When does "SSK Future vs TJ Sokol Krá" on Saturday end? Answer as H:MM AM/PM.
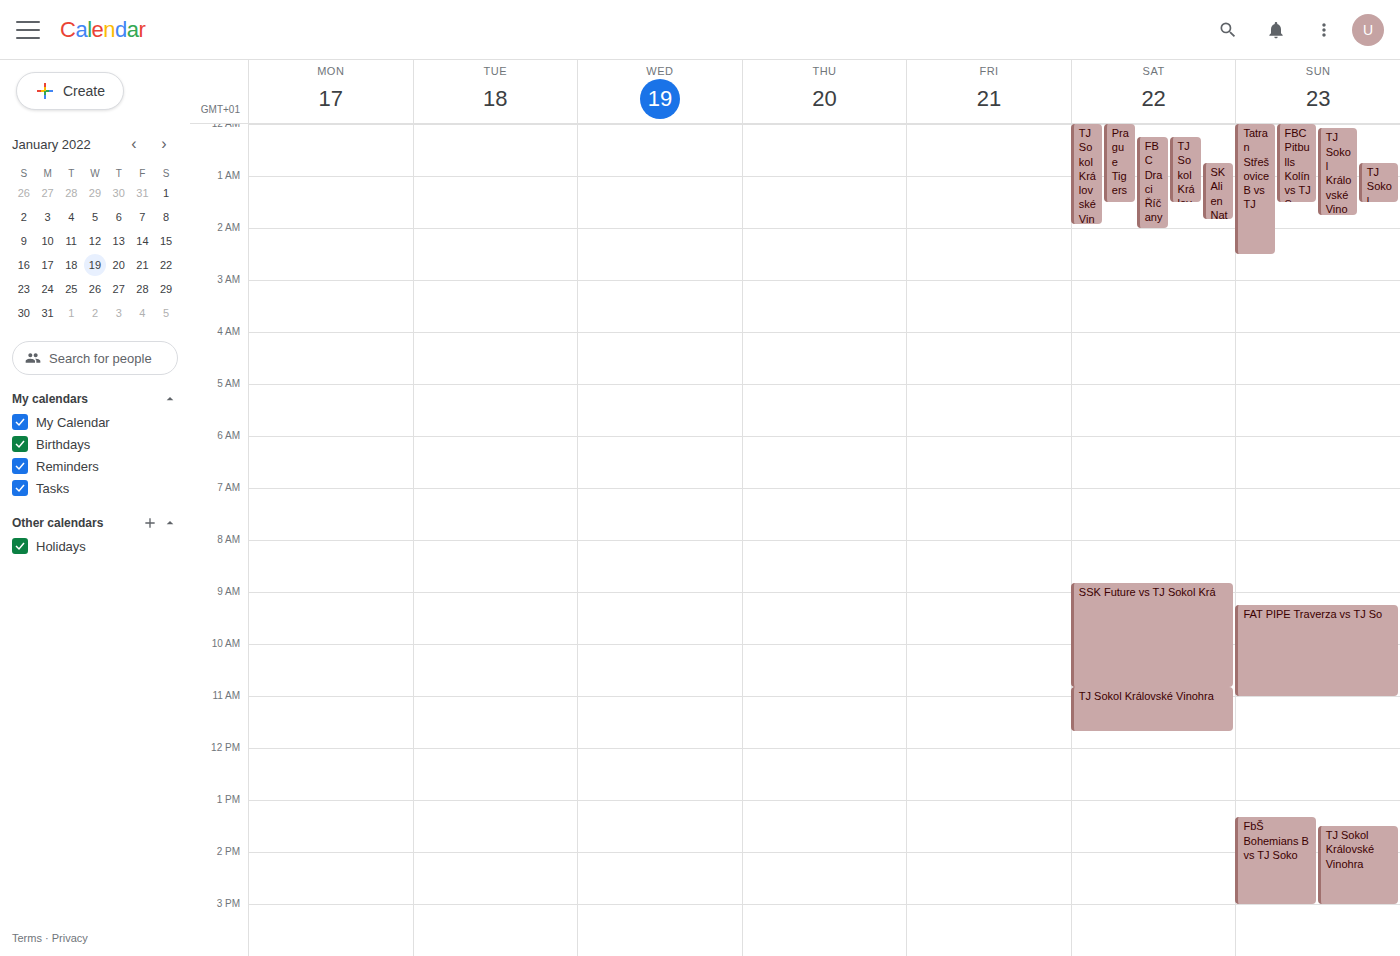
10:50 AM